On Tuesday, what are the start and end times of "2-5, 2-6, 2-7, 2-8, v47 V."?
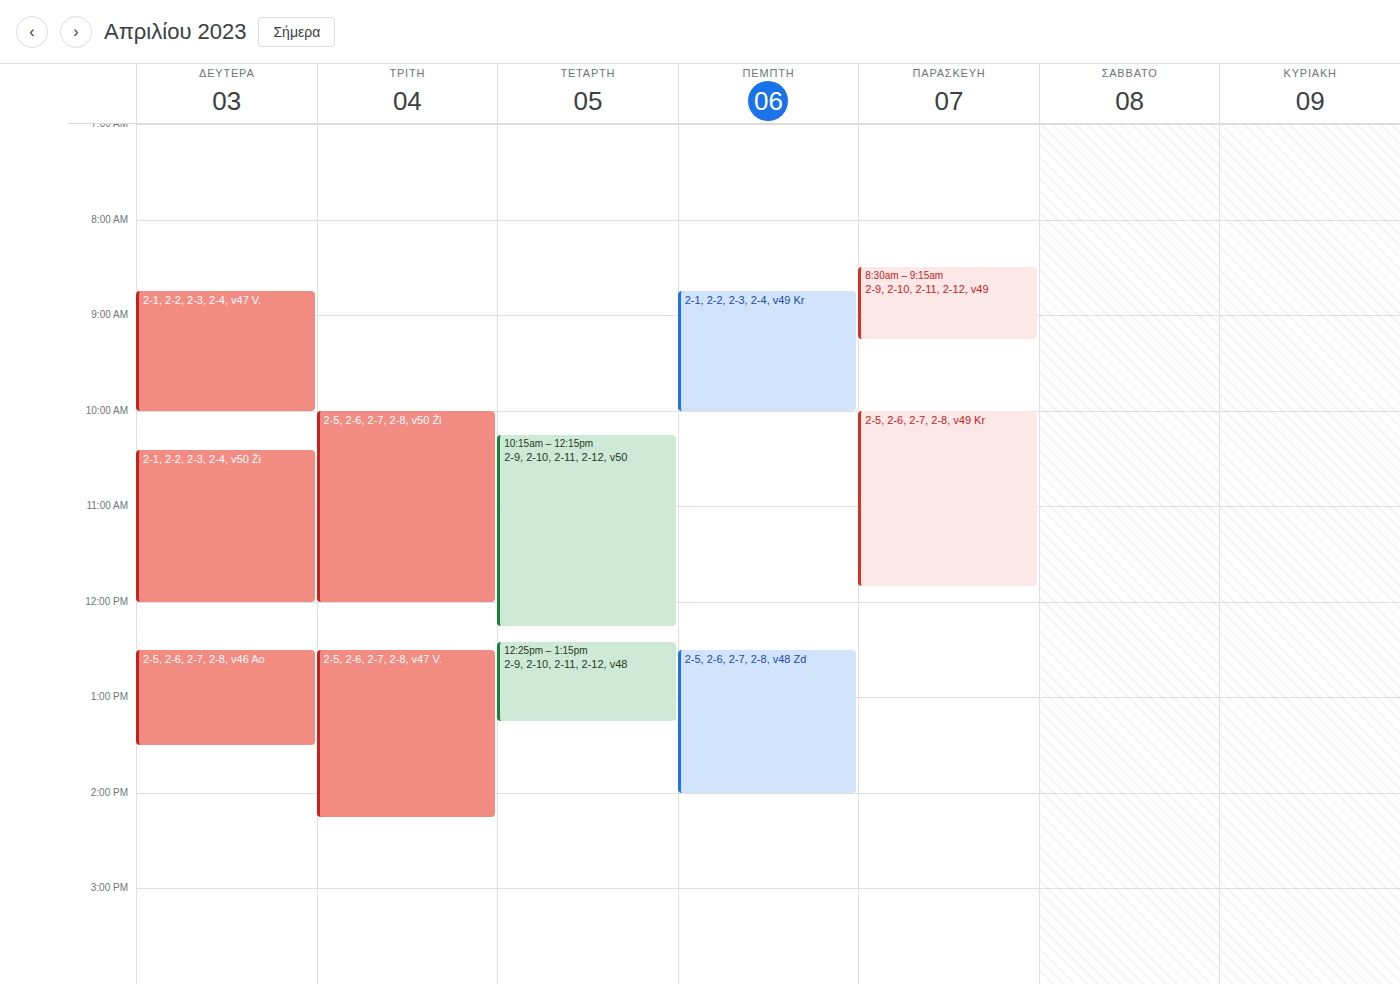
12:30 PM to 2:15 PM